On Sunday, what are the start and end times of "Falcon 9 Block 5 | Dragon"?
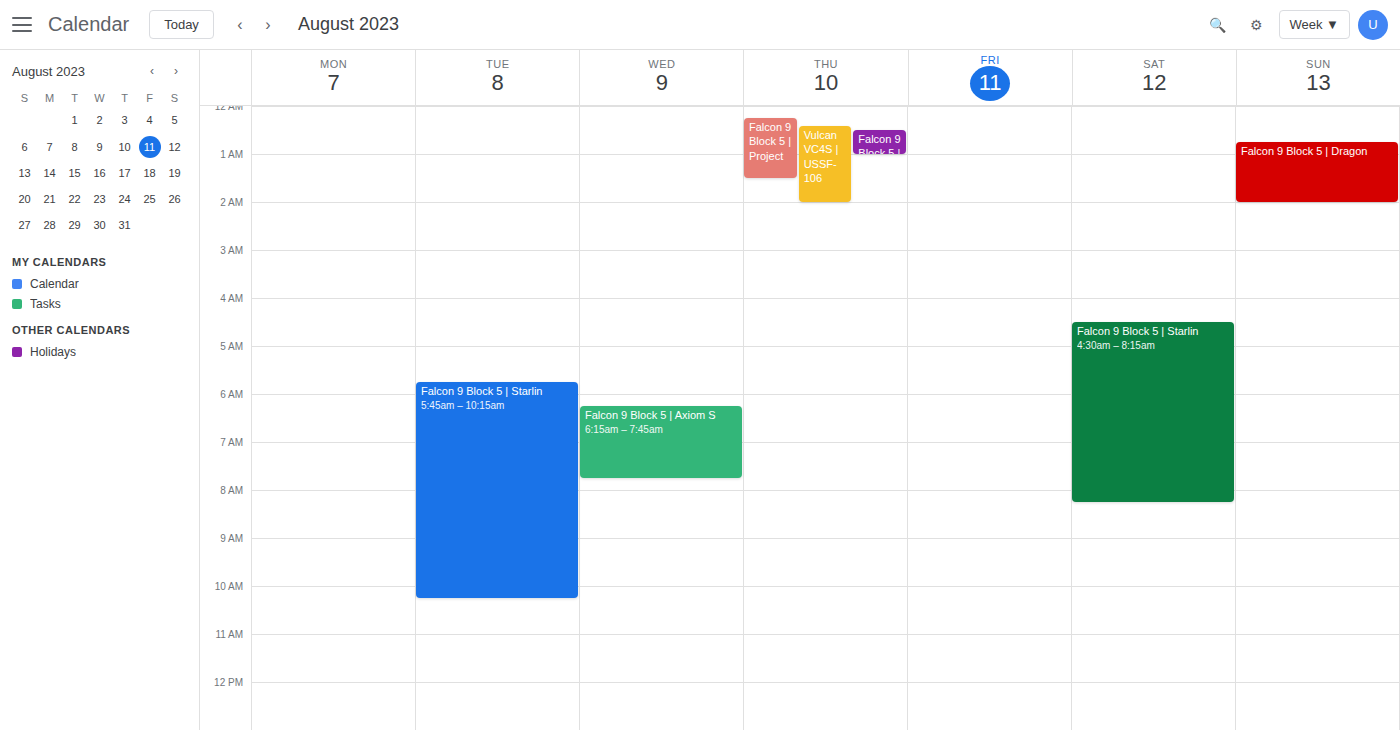
12:45 AM to 2:00 AM